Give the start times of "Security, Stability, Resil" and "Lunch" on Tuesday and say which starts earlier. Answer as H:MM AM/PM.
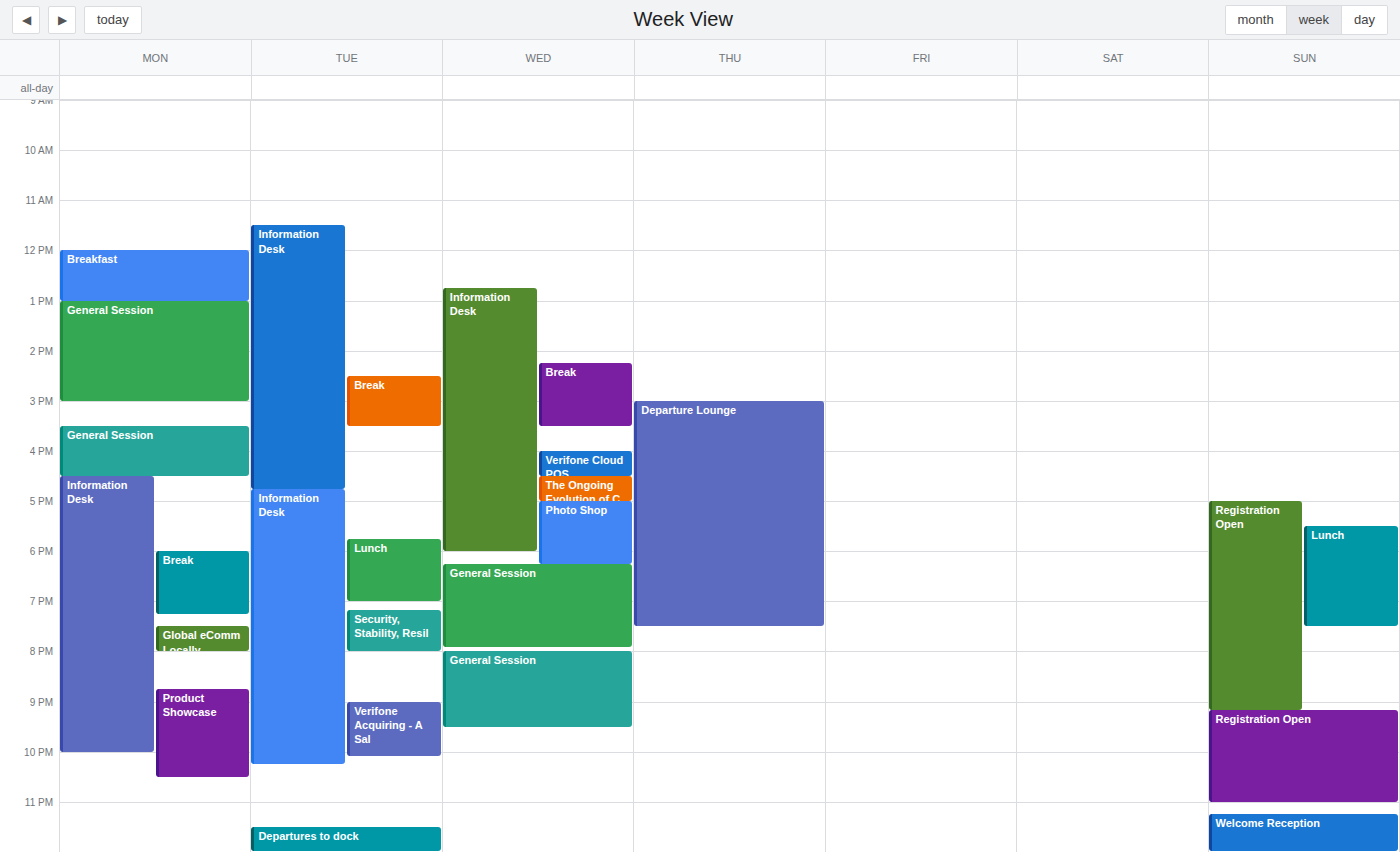
"Lunch" 5:45 PM; "Security, Stability, Resil" 7:10 PM.